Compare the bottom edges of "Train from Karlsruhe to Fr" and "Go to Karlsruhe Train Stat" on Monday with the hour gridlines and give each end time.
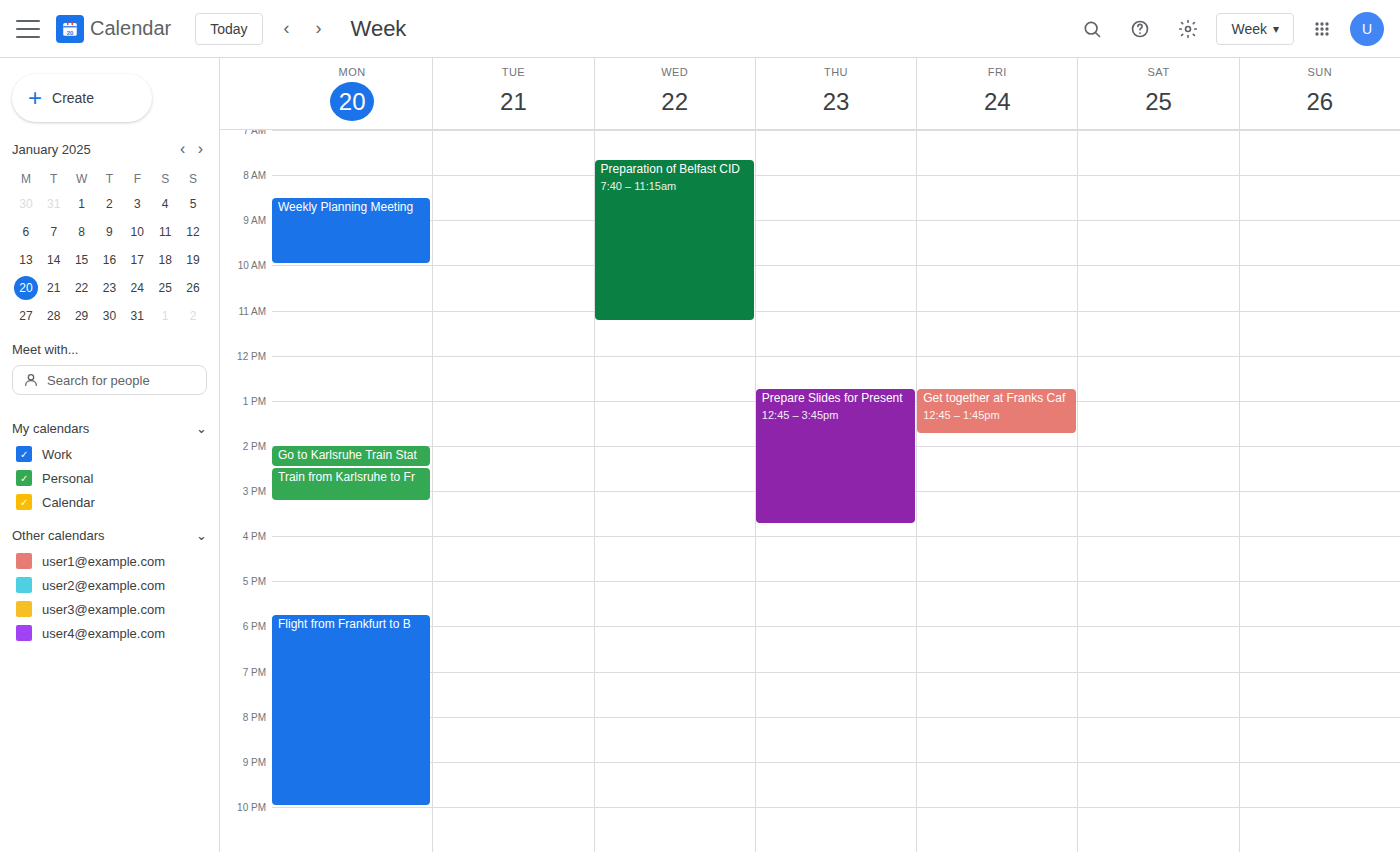
"Train from Karlsruhe to Fr": 15:15, neither: a quarter of the way from the 15:00 line to the 16:00 line. "Go to Karlsruhe Train Stat": 14:30, halfway between the 14:00 and 15:00 lines.